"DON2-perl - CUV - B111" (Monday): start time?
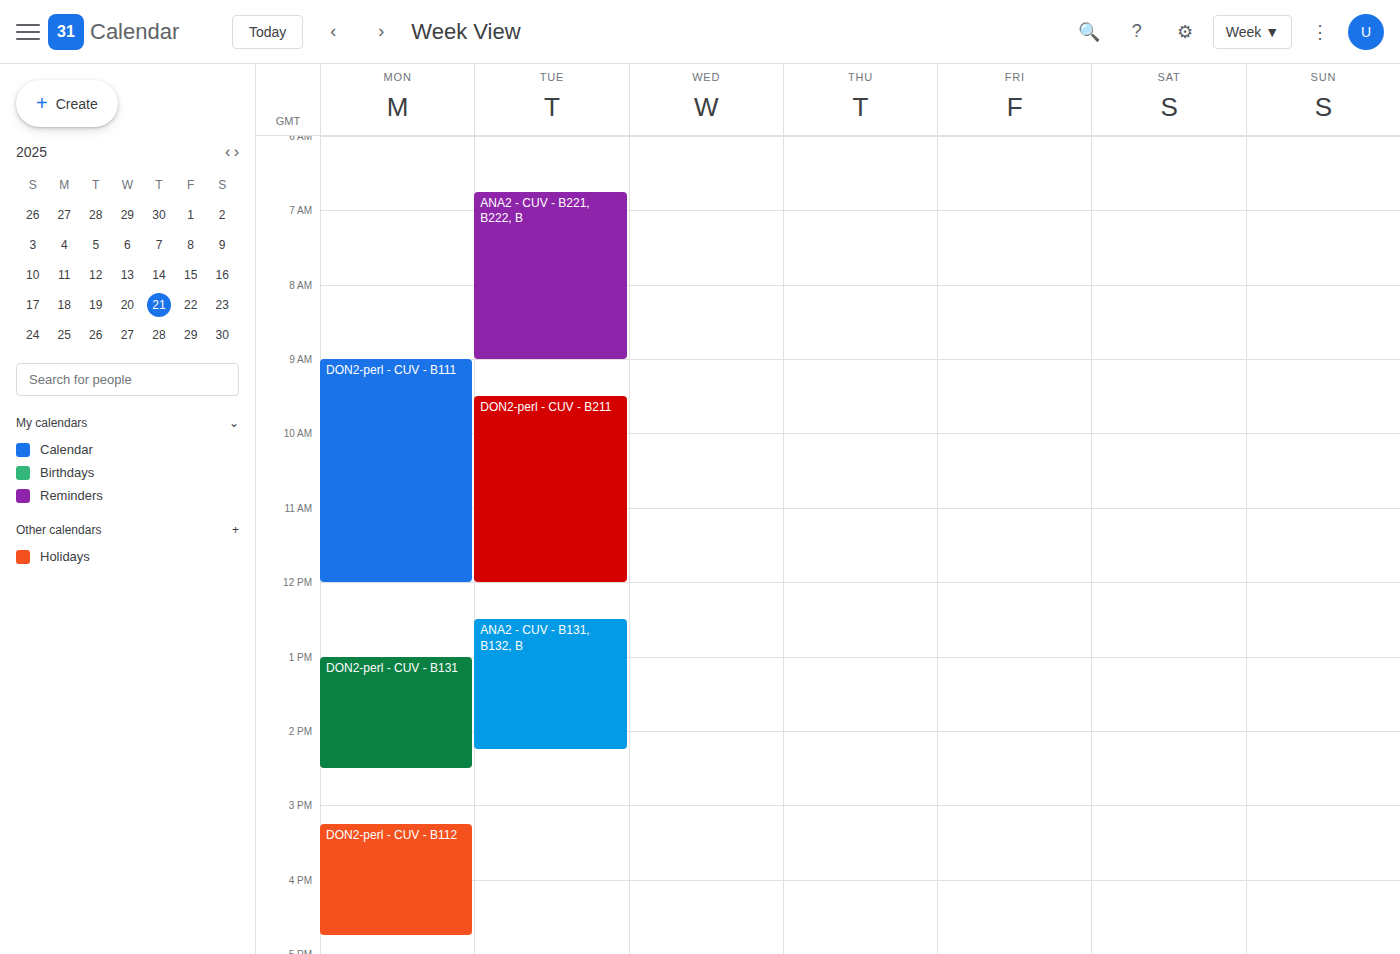
9:00 AM